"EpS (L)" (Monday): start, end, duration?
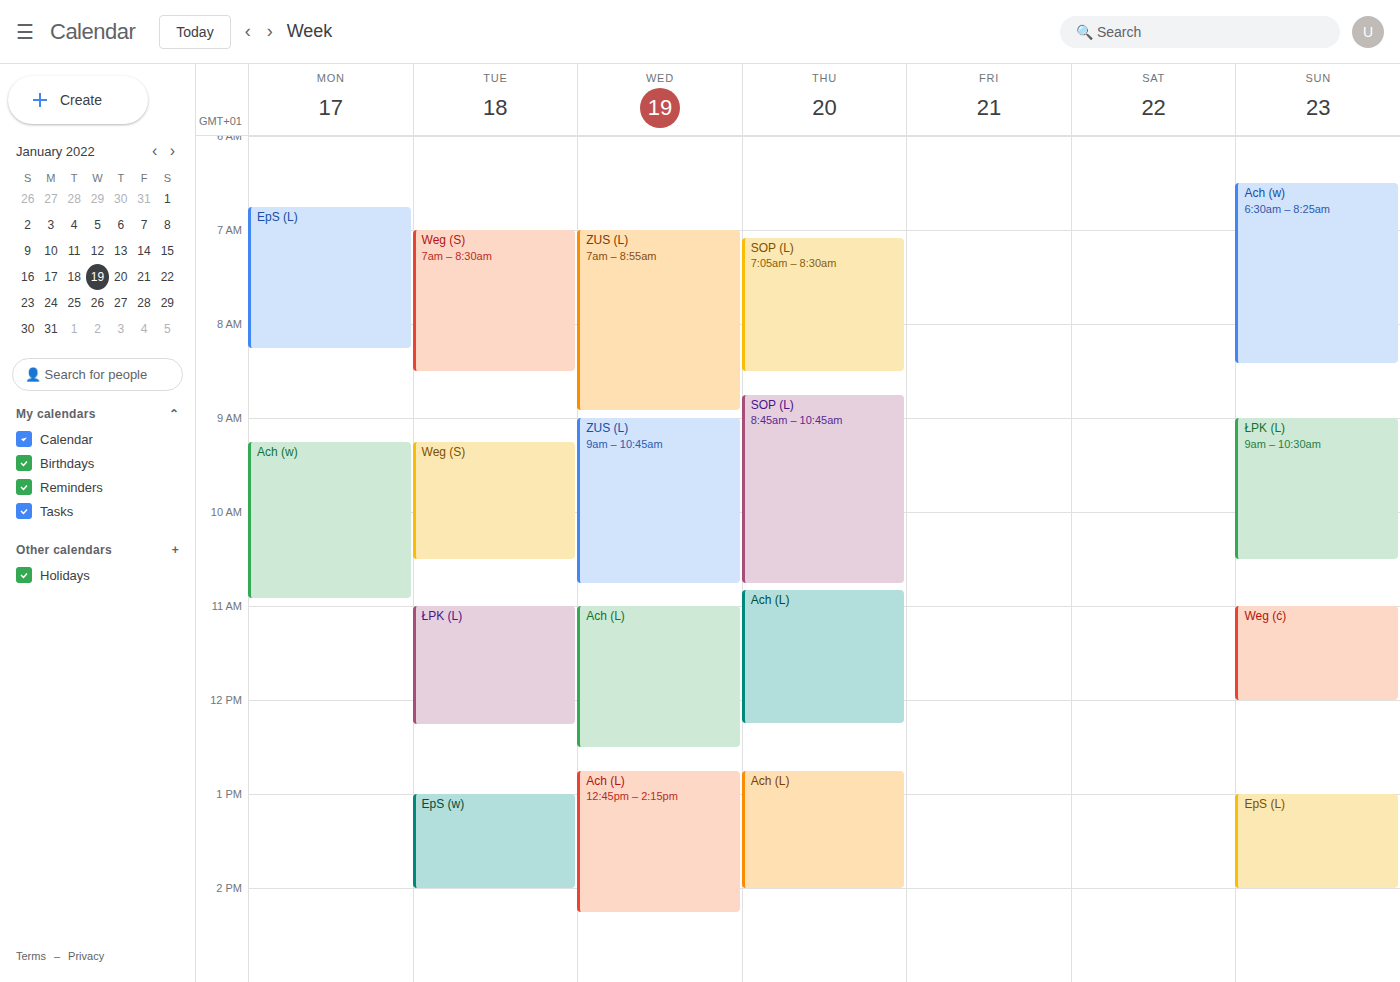
6:45 AM to 8:15 AM, 1 hour 30 minutes